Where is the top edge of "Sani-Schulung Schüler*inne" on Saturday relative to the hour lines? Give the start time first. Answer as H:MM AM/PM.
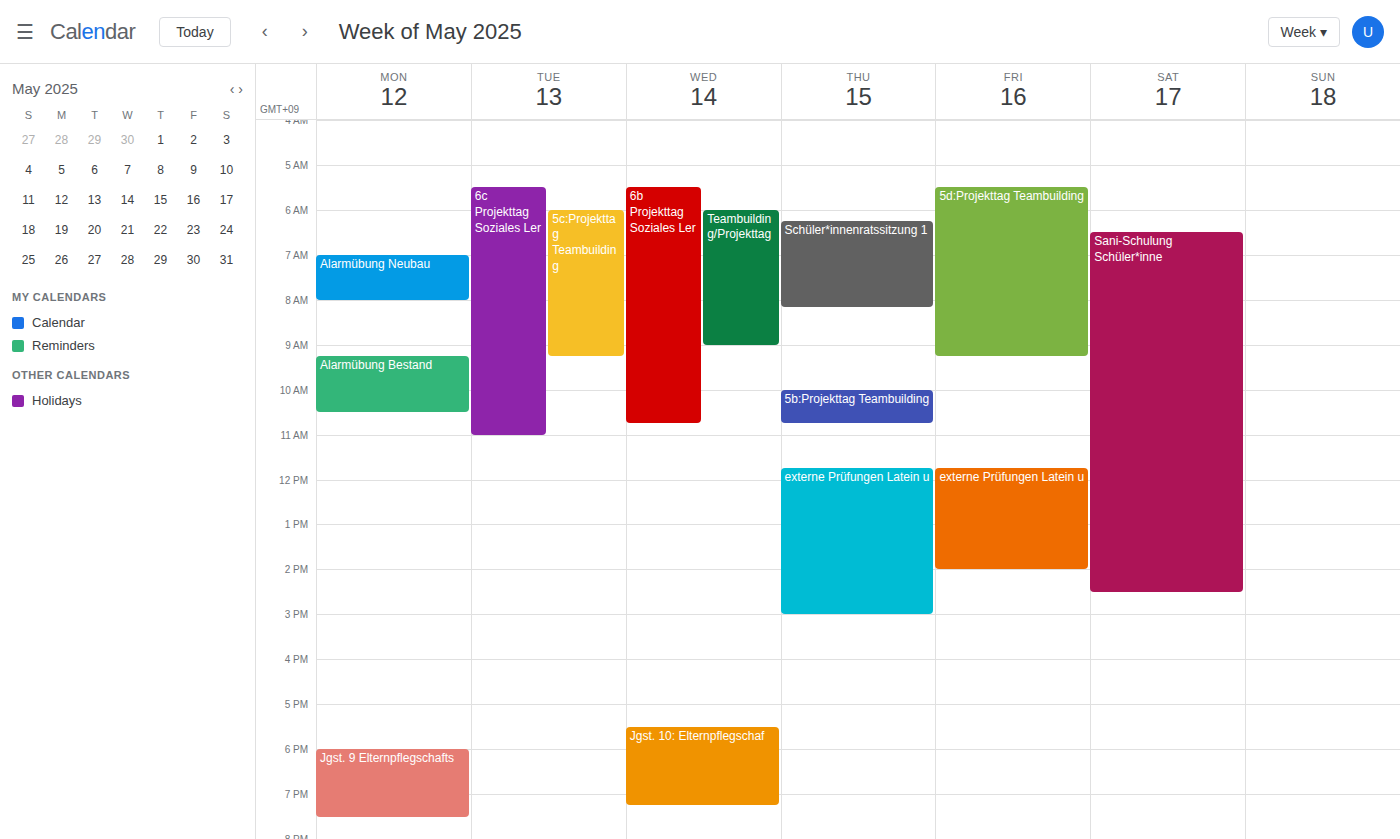
6:30 AM -- halfway between the 6 AM and 7 AM lines.